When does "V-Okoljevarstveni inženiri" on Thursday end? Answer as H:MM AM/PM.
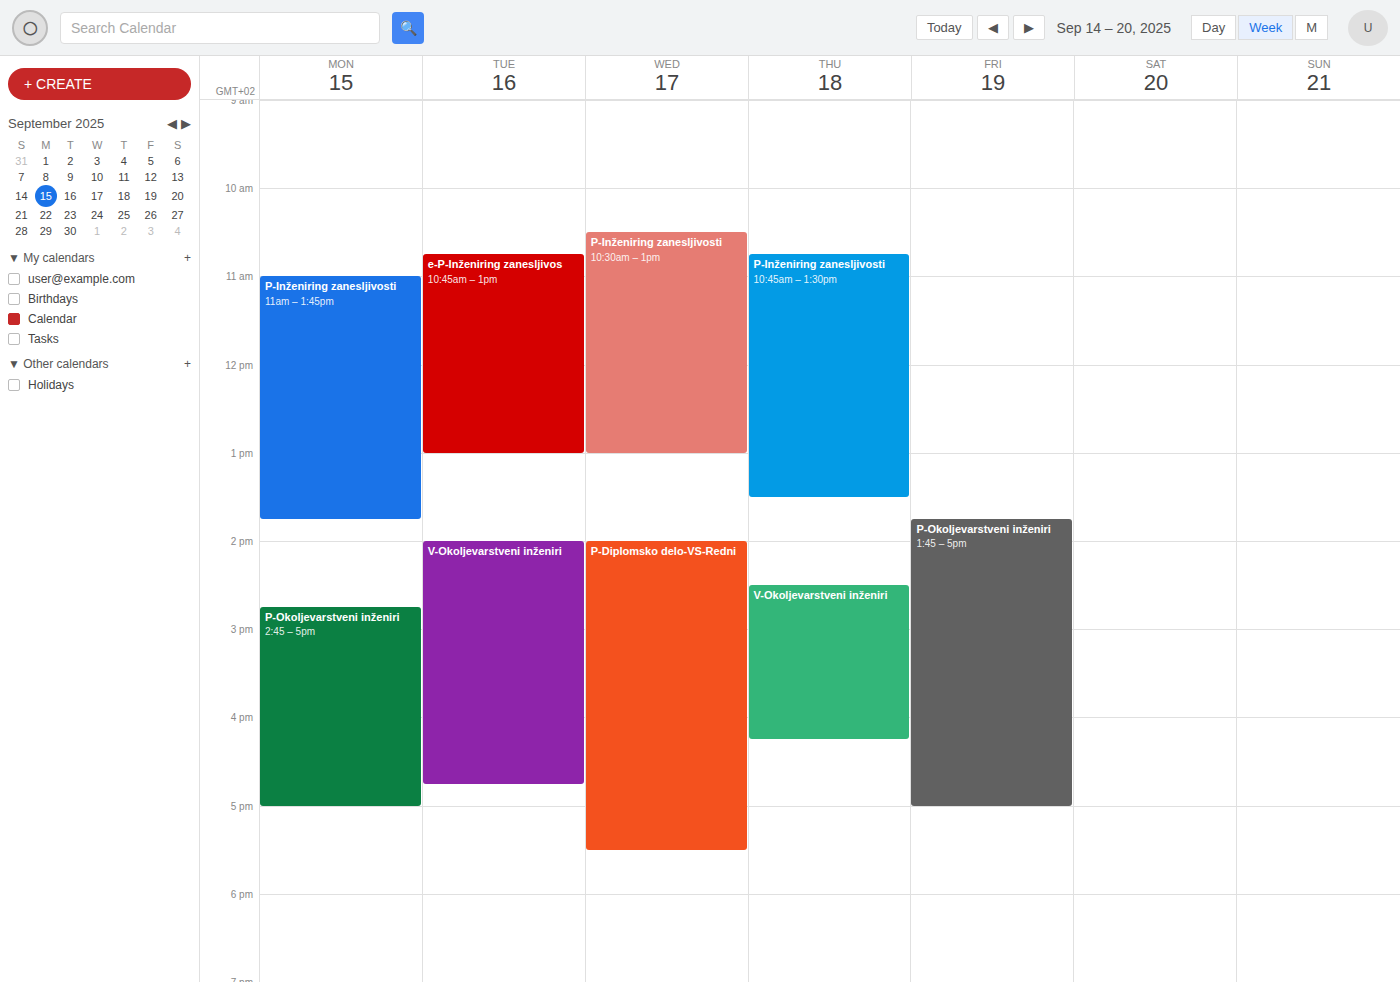
4:15 PM